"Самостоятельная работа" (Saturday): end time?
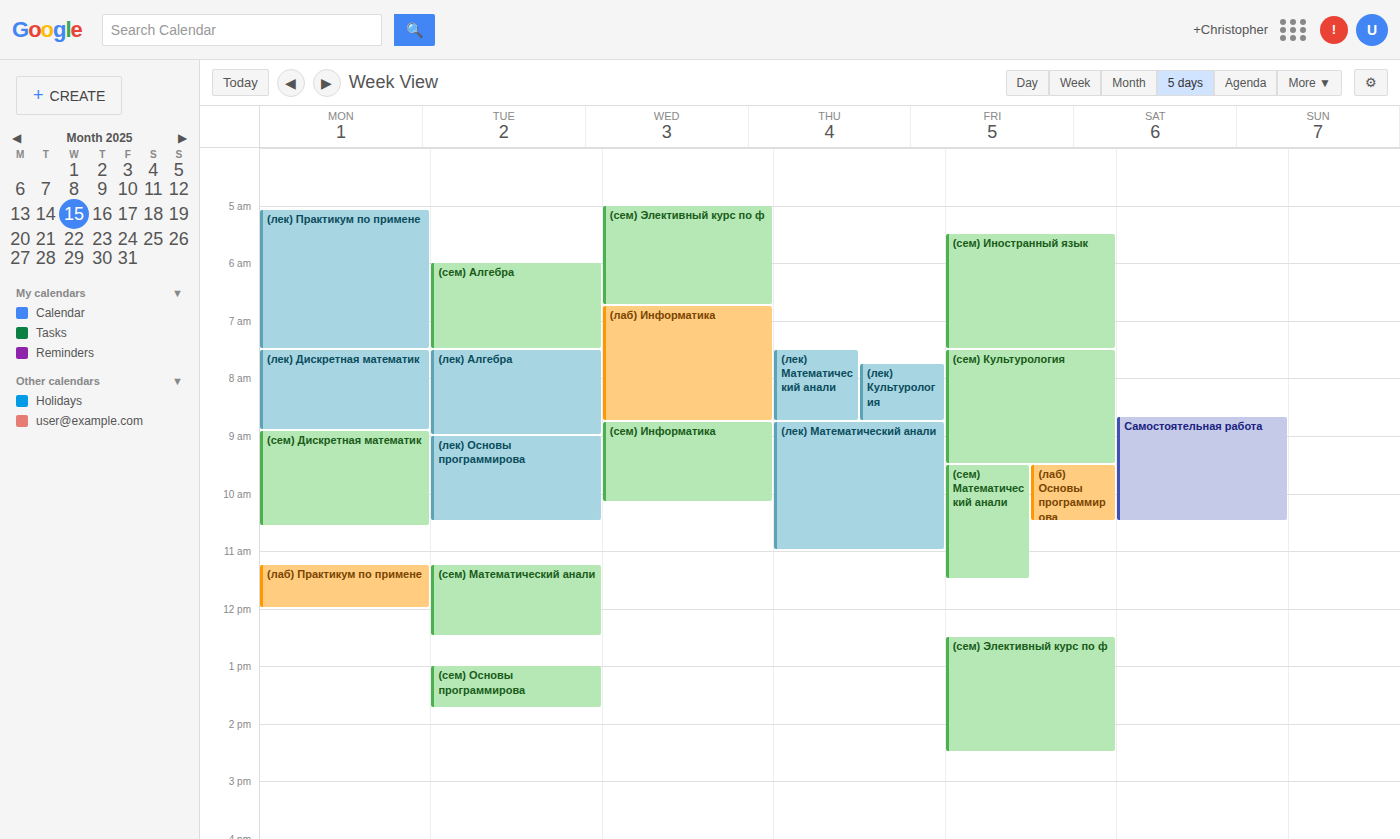
10:30 AM